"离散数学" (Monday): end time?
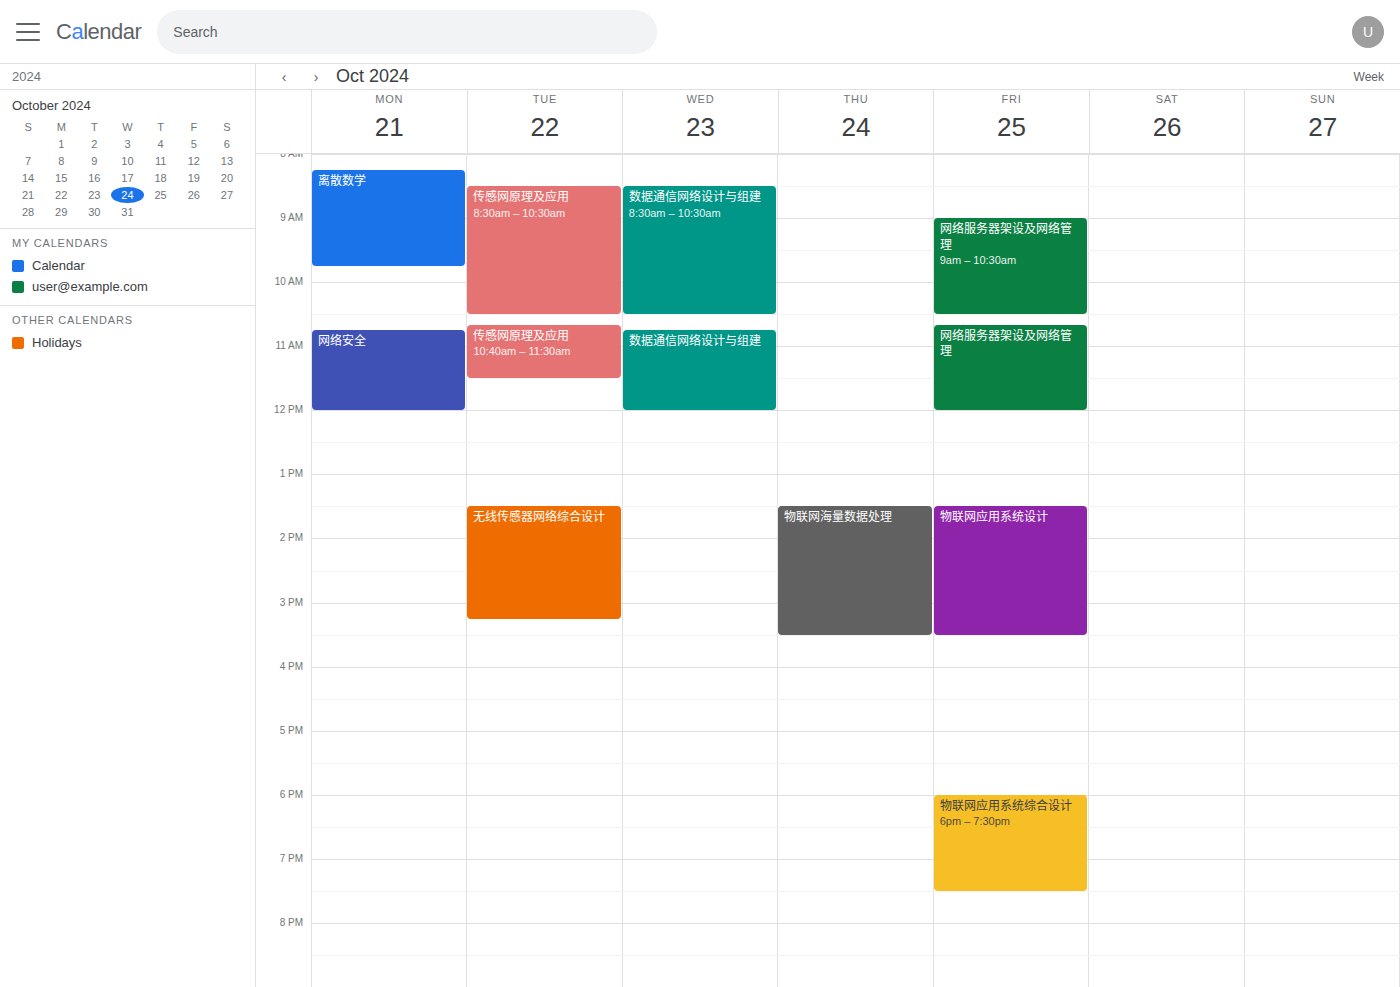
9:45 AM